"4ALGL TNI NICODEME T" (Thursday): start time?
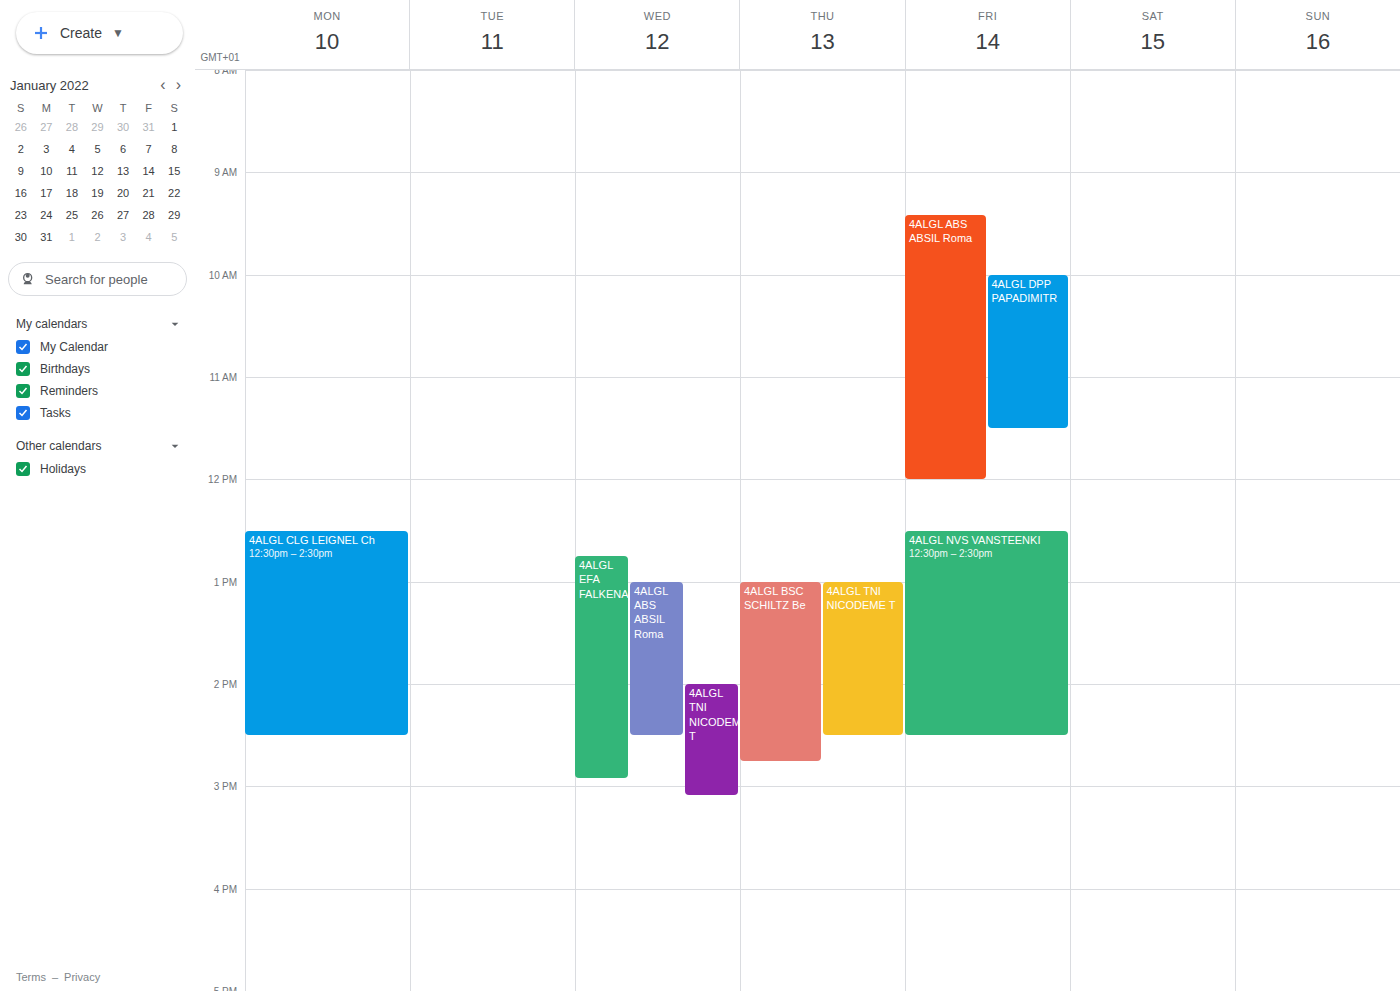
1:00 PM